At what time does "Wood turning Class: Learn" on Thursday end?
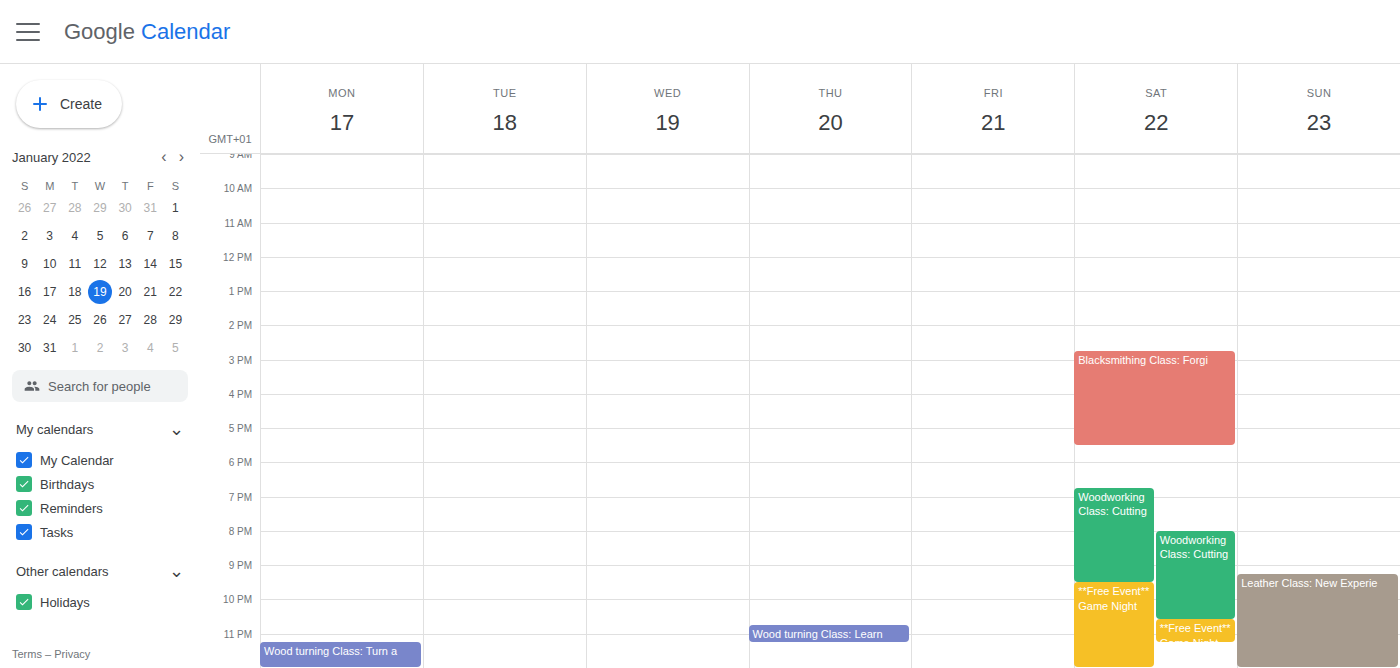
11:15 PM